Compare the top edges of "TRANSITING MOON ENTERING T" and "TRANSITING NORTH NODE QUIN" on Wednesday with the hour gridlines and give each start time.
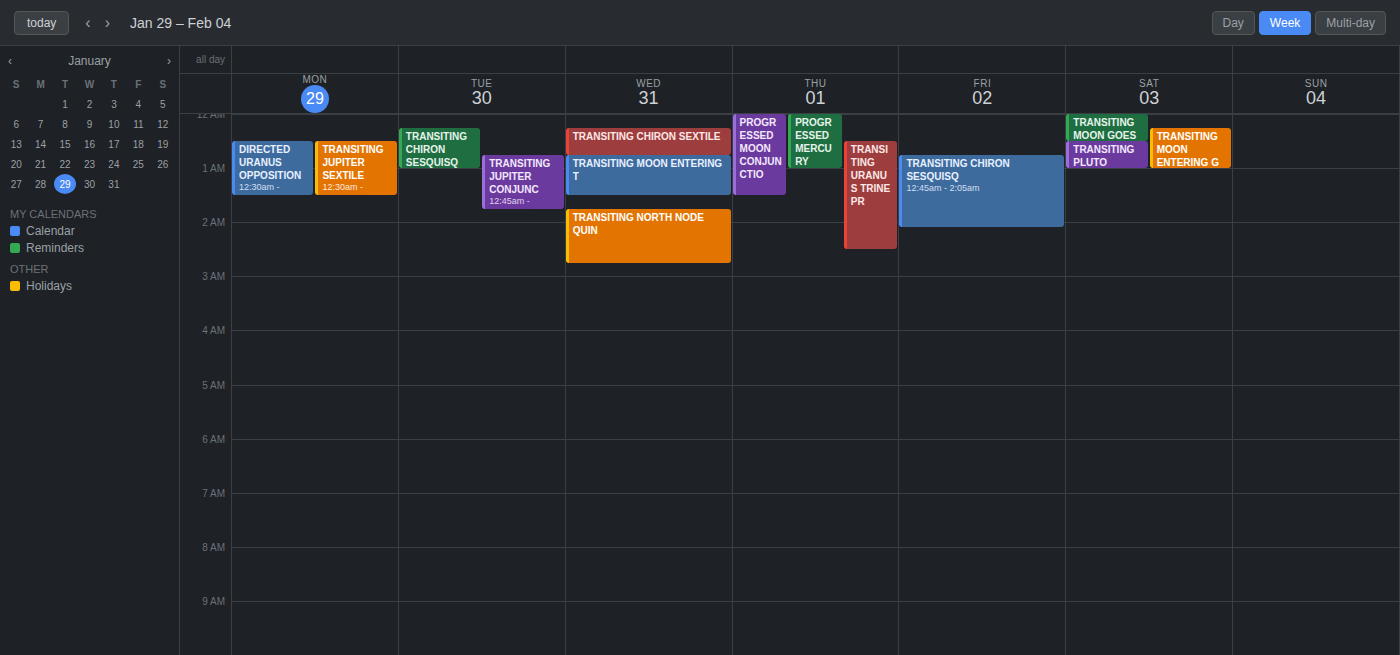
"TRANSITING MOON ENTERING T": 12:45 AM, neither: three quarters of the way from the 12 AM line to the 1 AM line. "TRANSITING NORTH NODE QUIN": 1:45 AM, neither: three quarters of the way from the 1 AM line to the 2 AM line.